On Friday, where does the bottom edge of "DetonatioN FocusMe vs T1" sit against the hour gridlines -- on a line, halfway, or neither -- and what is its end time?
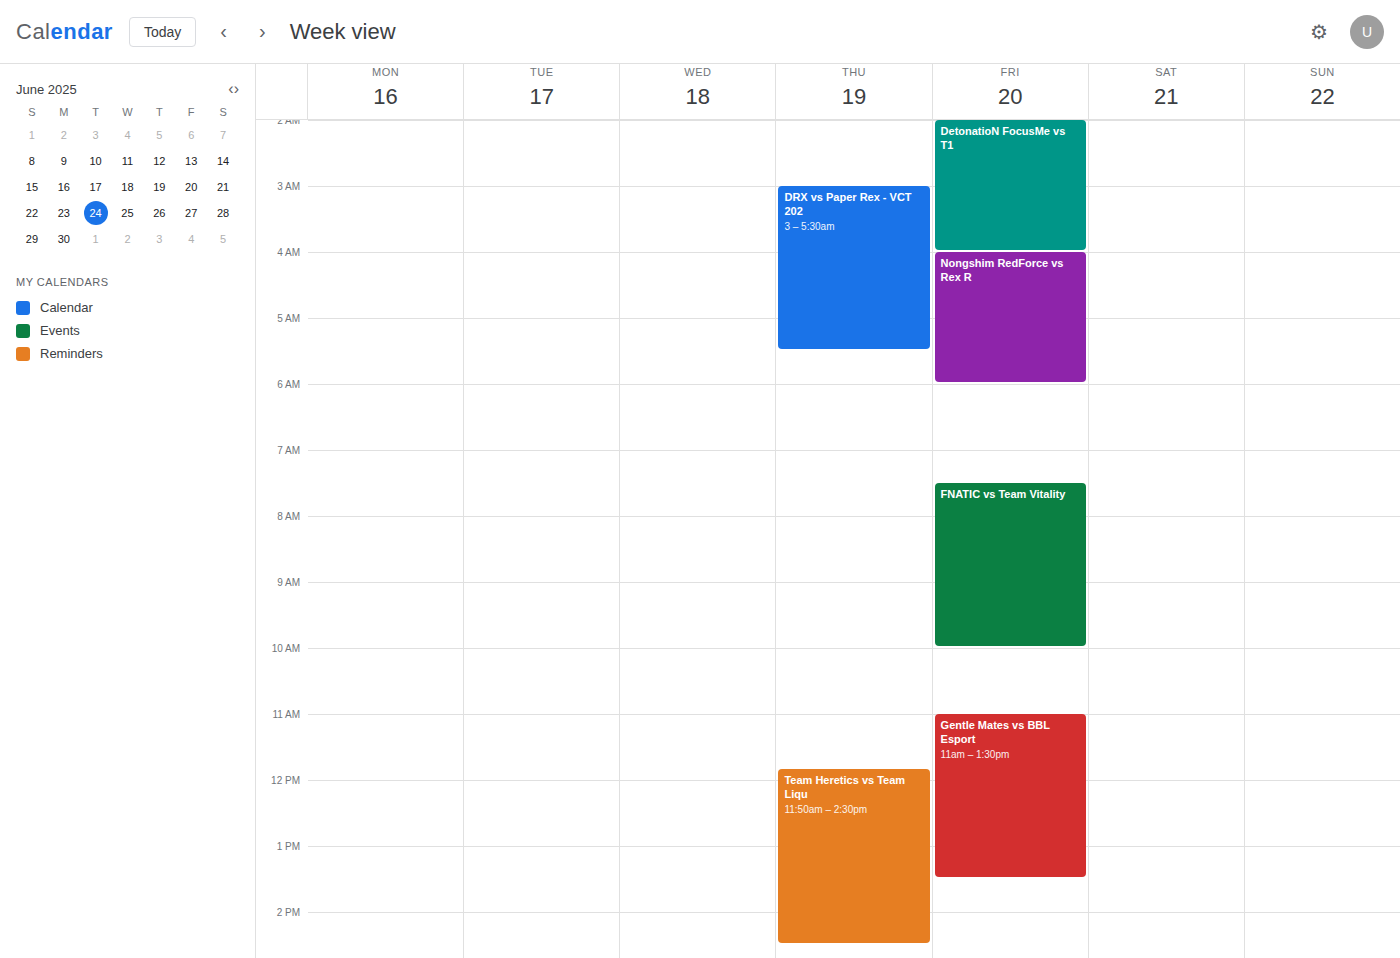
4:00 AM -- exactly on the 4 AM line.